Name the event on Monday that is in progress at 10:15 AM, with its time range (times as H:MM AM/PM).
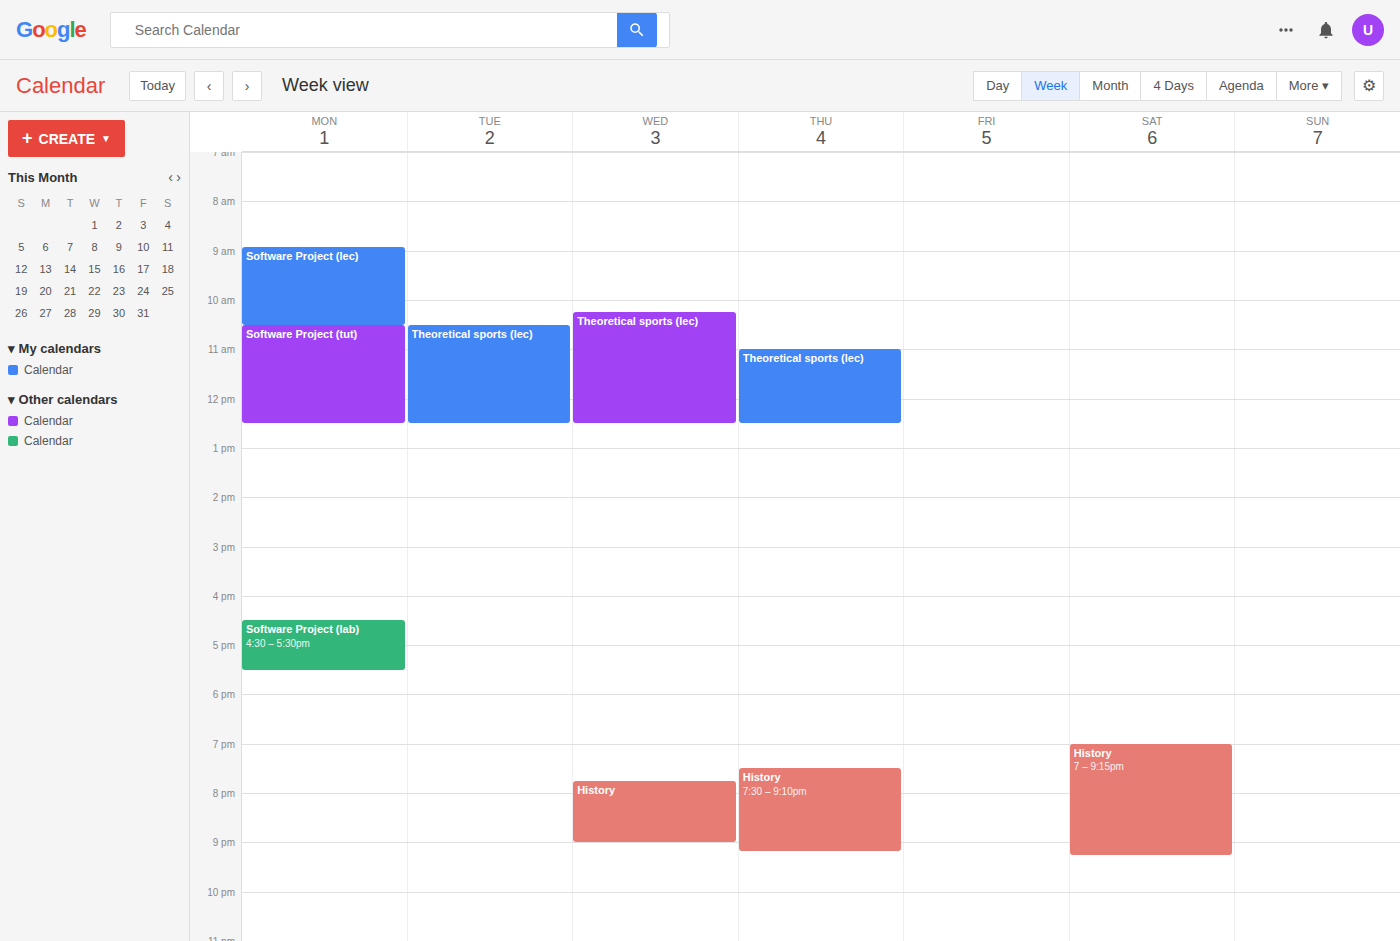
"Software Project (lec)", 8:55 AM to 10:30 AM